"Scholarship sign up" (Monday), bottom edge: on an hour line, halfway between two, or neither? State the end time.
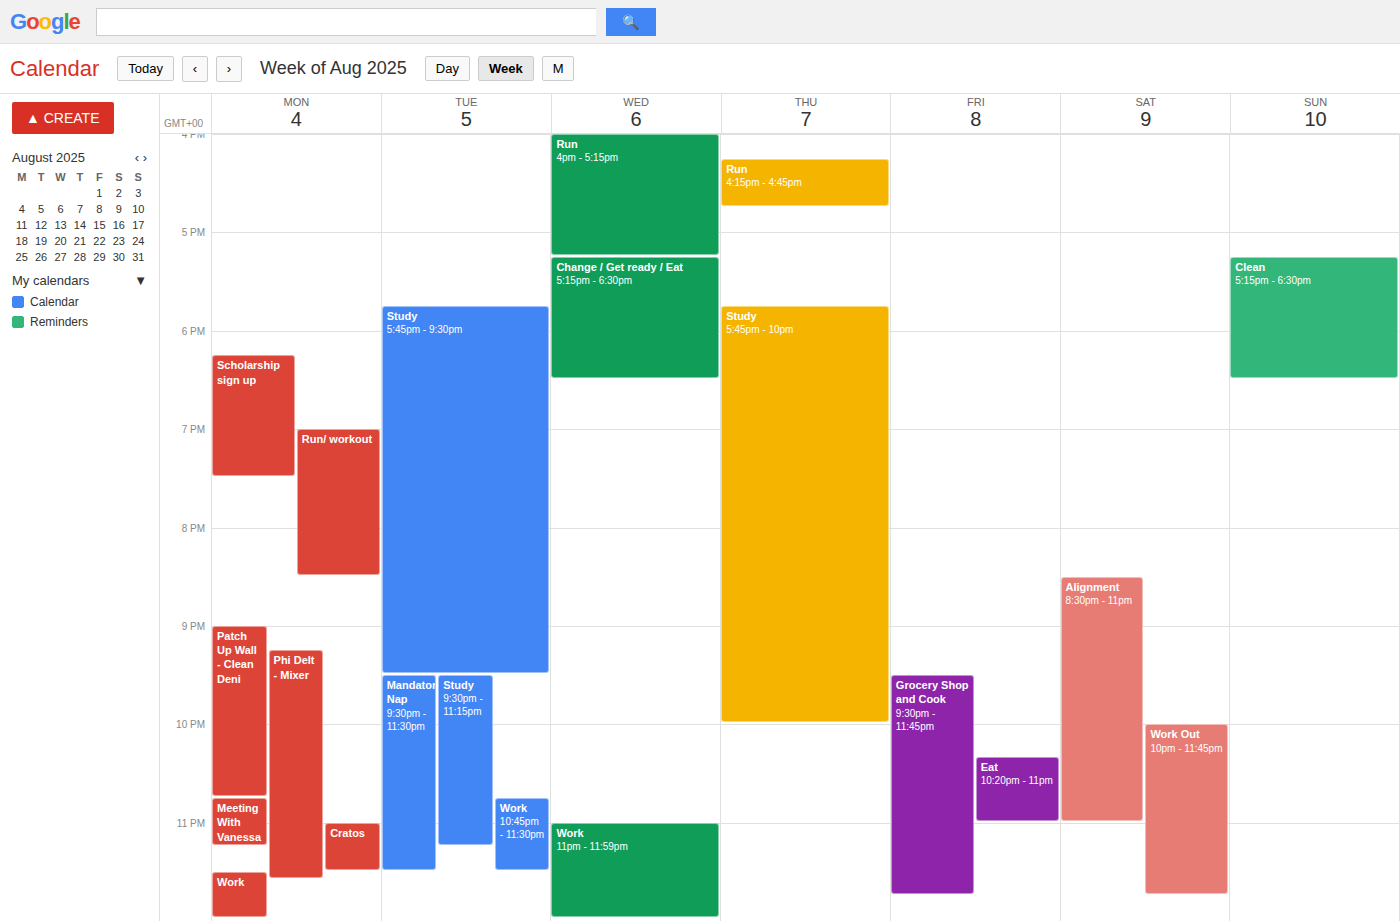
7:30 PM -- halfway between the 7 PM and 8 PM lines.